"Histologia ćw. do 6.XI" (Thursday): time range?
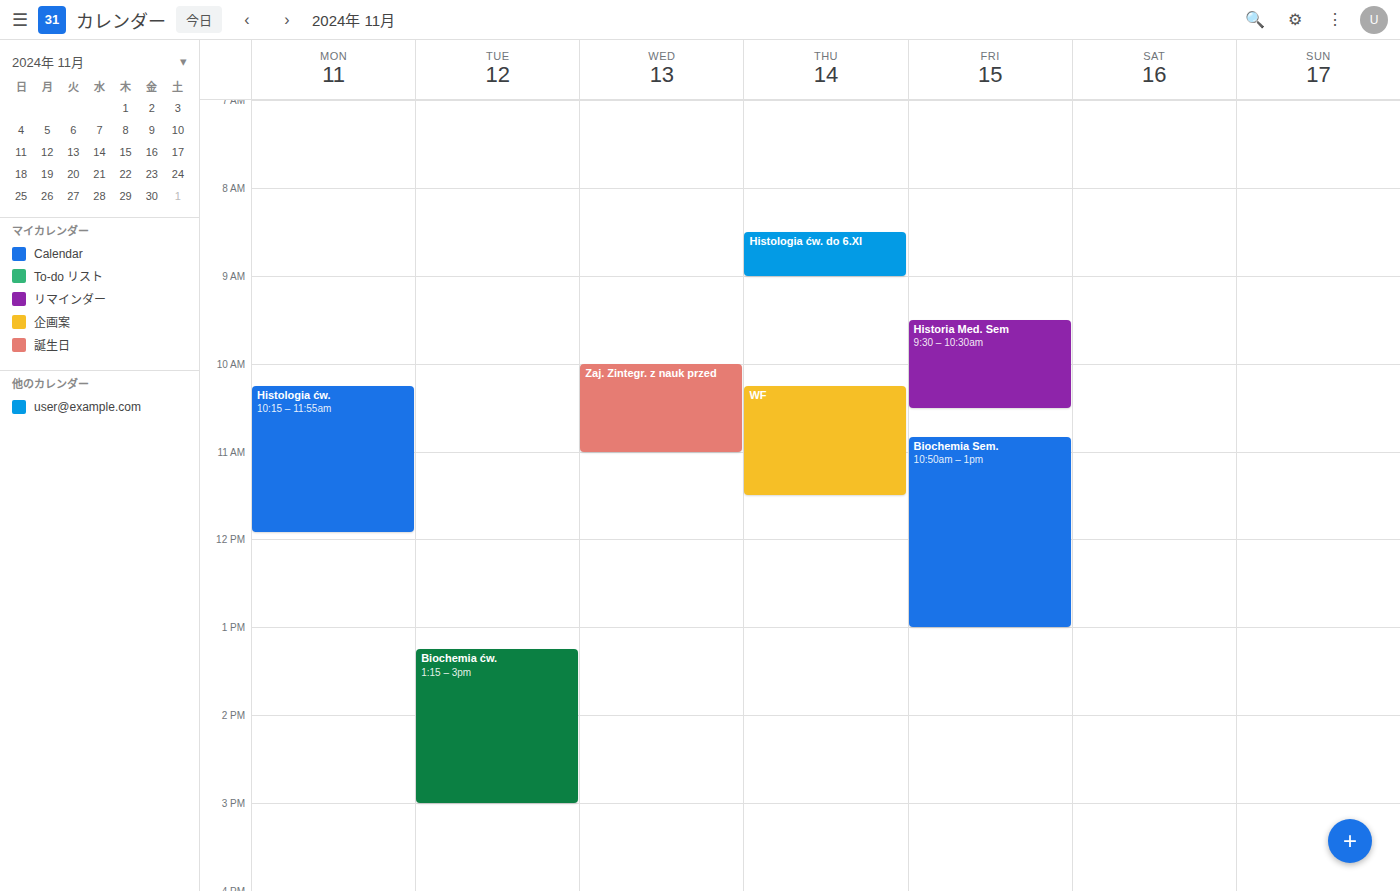
08:30 to 09:00